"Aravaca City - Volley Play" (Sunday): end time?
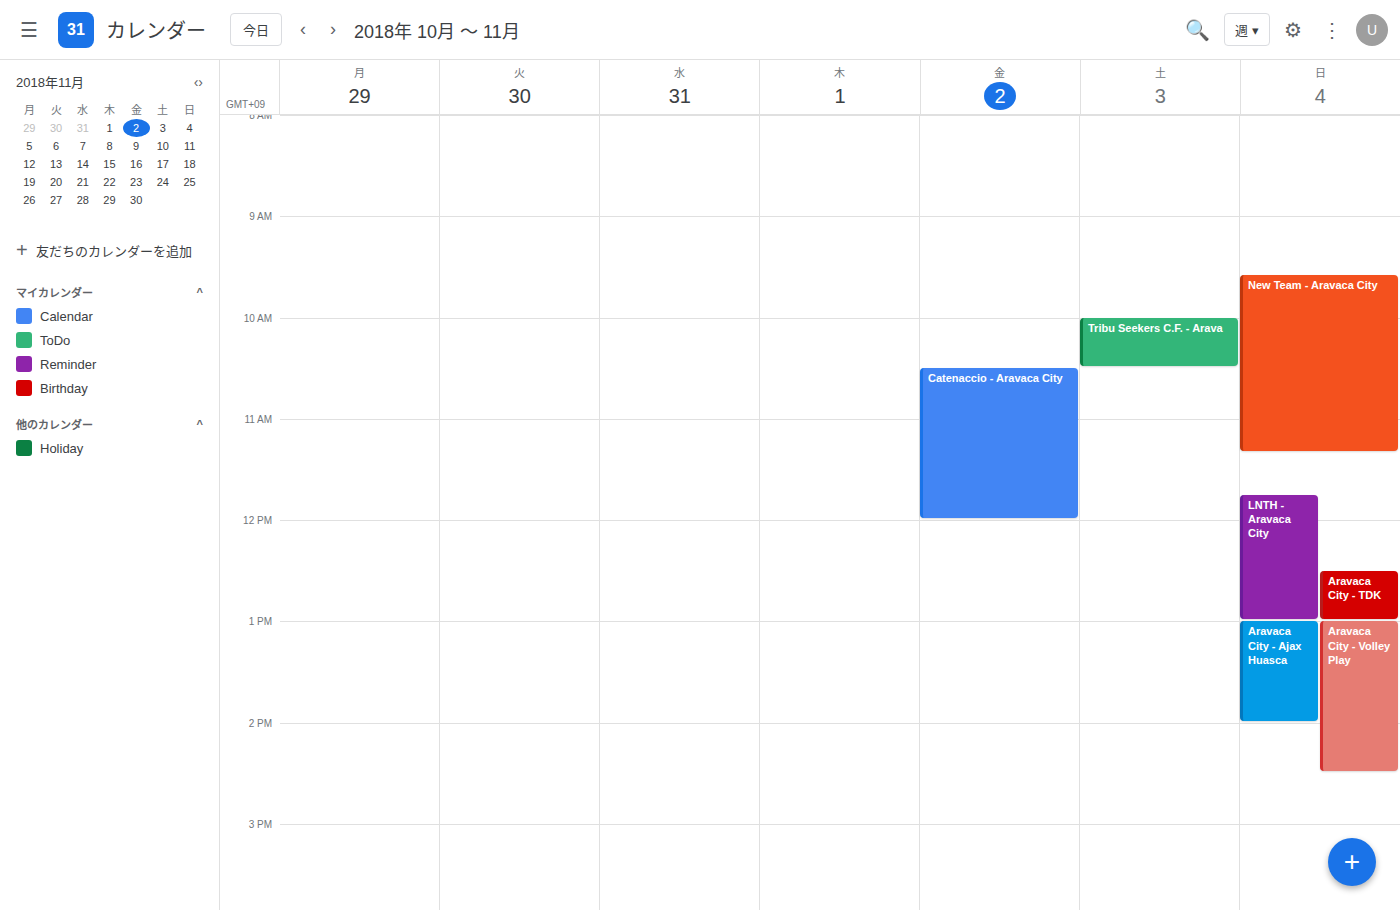
2:30 PM